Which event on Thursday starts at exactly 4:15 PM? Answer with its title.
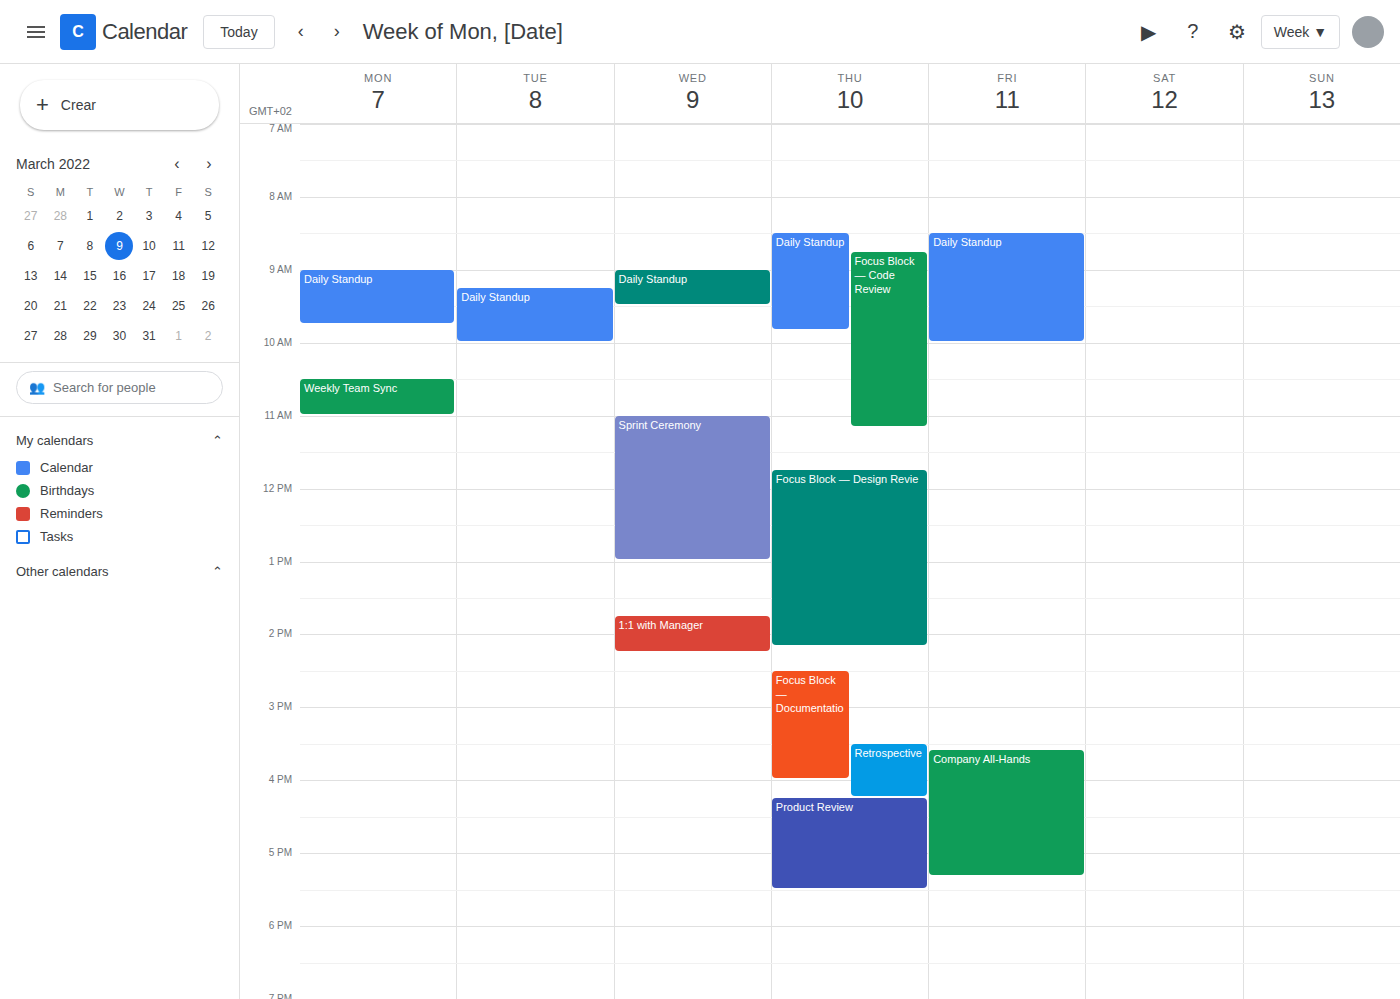
"Product Review"